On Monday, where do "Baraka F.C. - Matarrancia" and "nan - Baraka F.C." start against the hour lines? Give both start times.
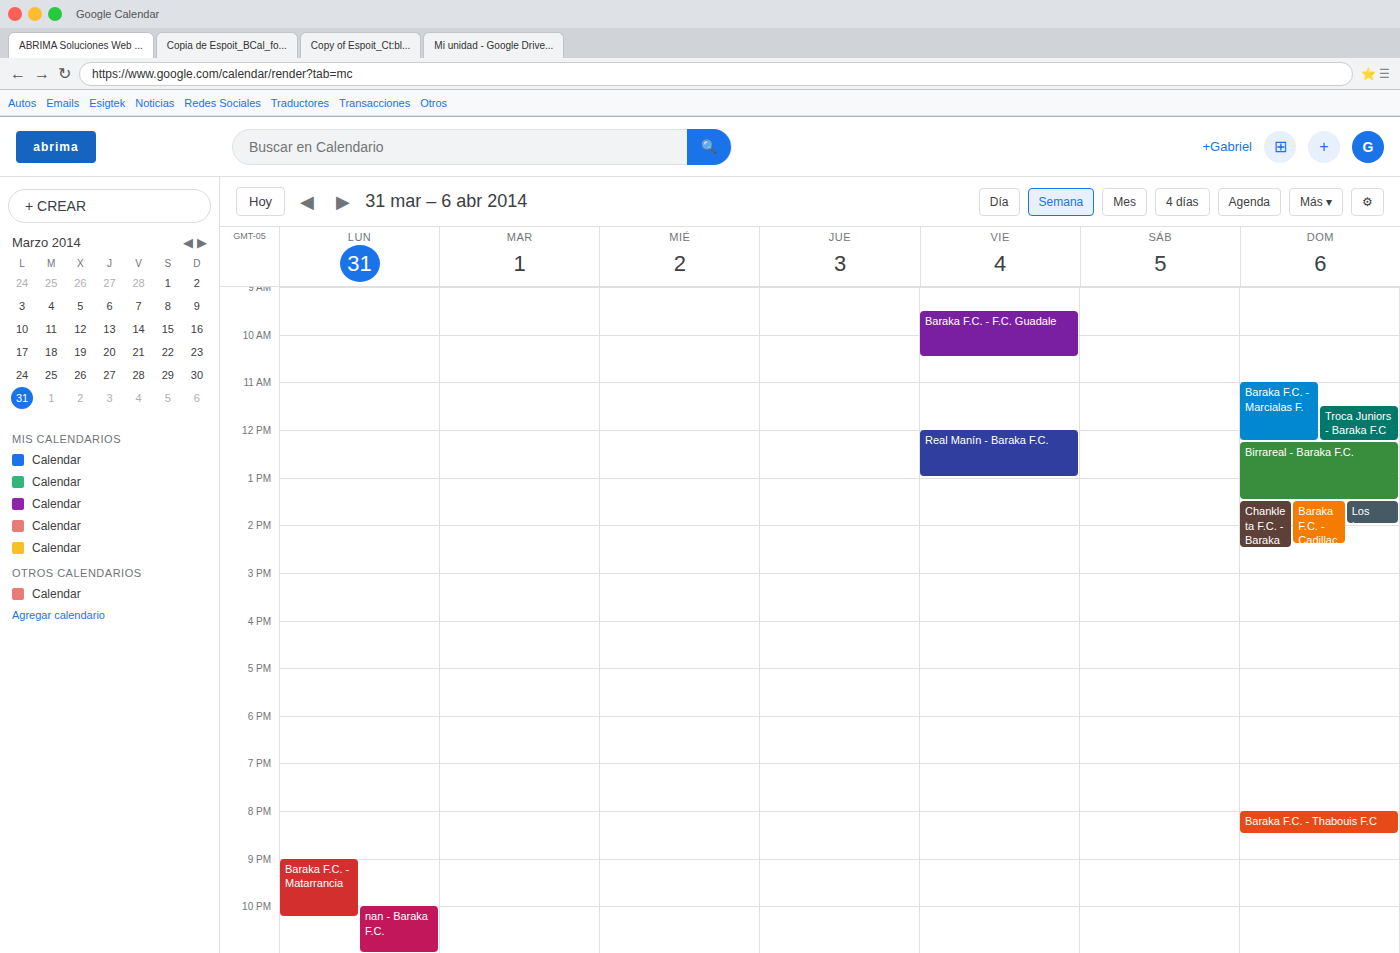
"Baraka F.C. - Matarrancia": 21:00, exactly on the 21:00 line. "nan - Baraka F.C.": 22:00, exactly on the 22:00 line.